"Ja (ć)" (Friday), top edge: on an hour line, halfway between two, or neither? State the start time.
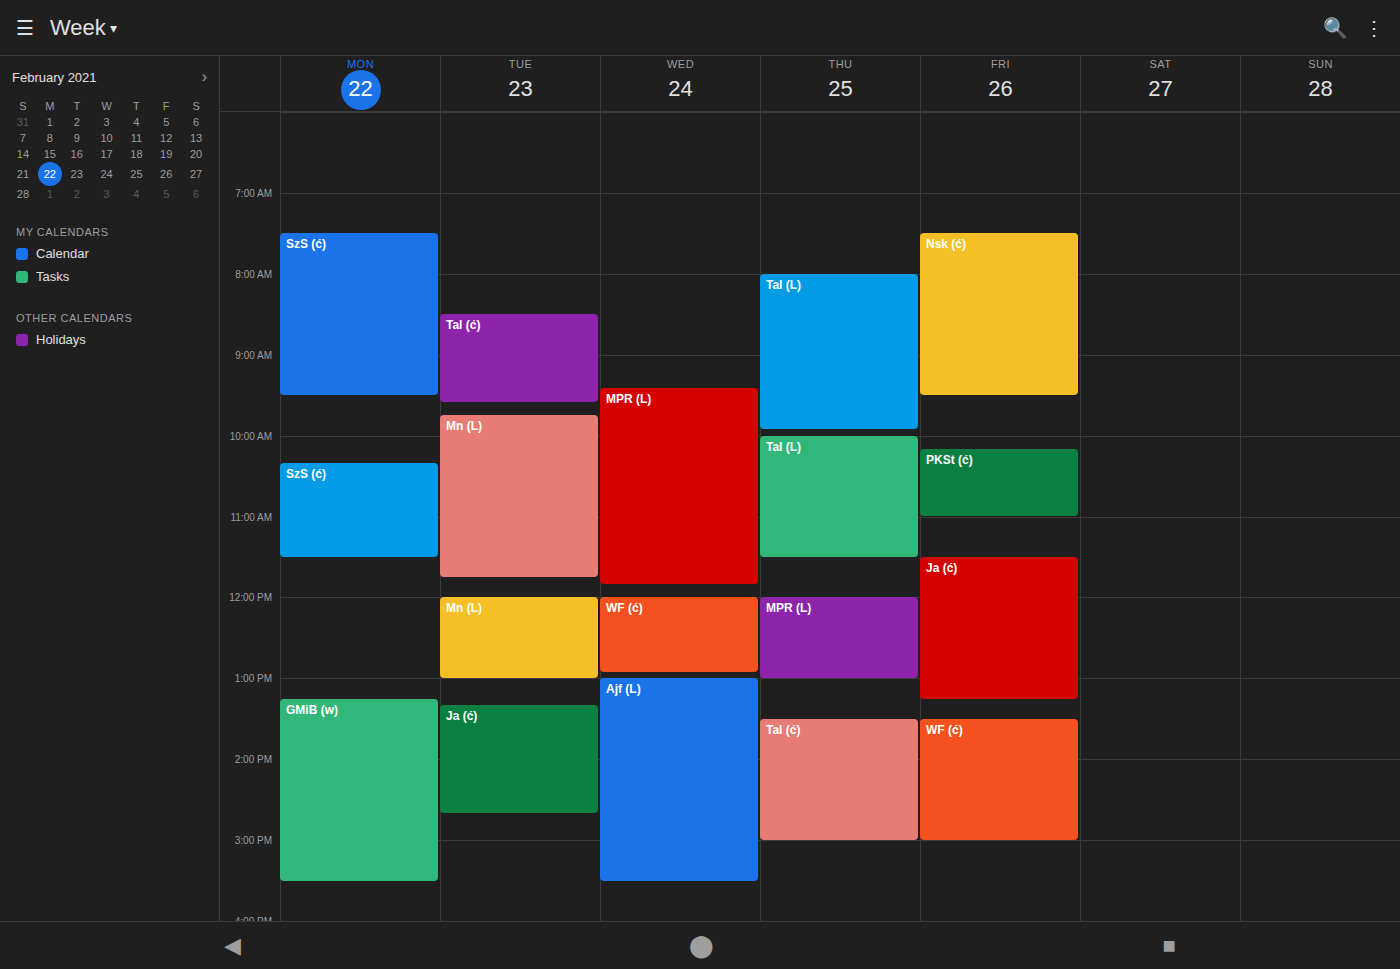
11:30 AM -- halfway between the 11 AM and 12 PM lines.